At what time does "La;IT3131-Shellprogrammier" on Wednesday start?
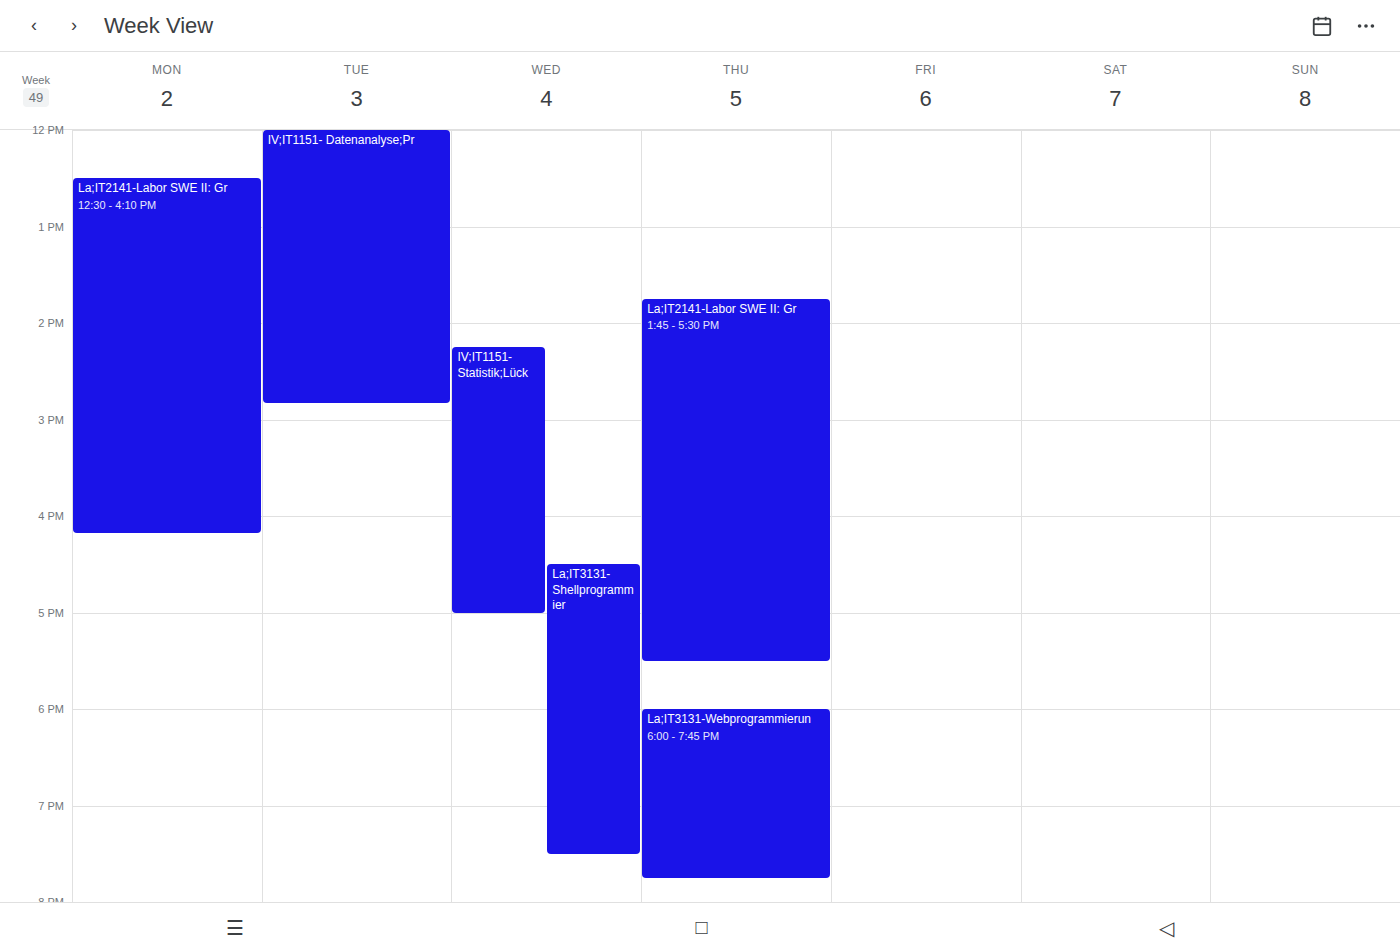
4:30 PM